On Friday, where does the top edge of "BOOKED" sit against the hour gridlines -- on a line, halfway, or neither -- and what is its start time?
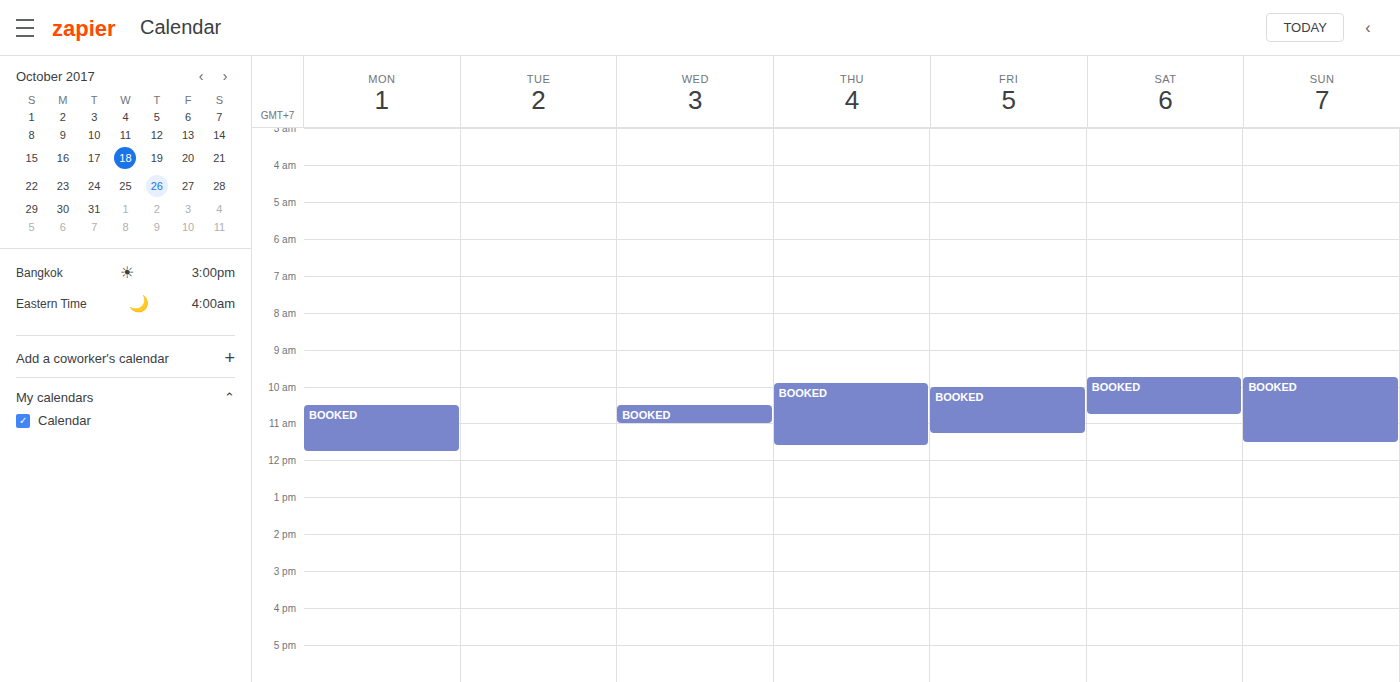
10:00 AM -- exactly on the 10 AM line.